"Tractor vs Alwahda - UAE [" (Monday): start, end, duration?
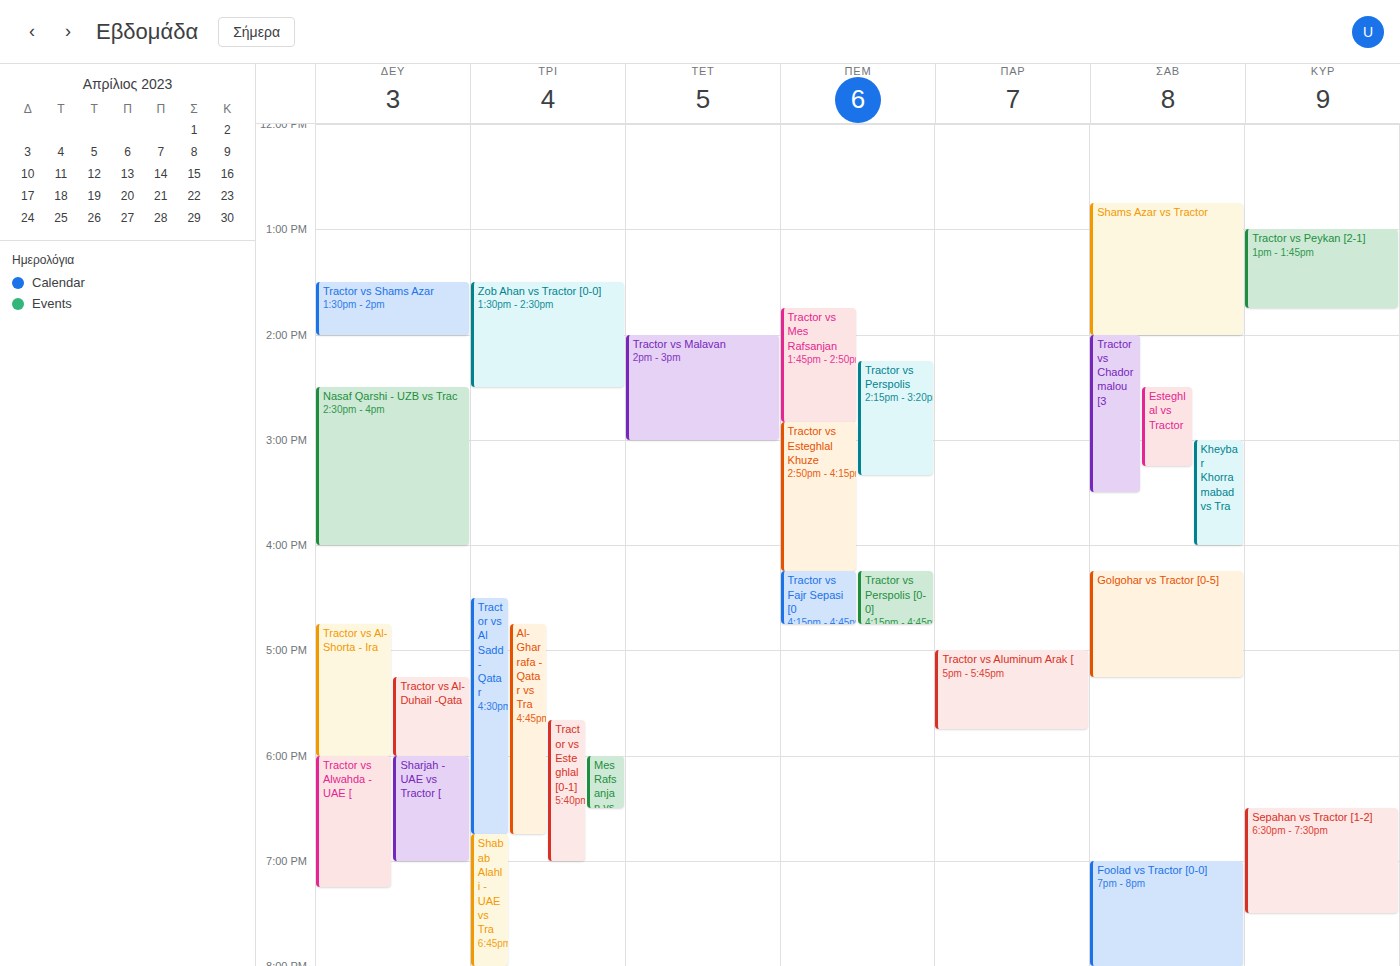
6:00 PM to 7:15 PM, 1 hour 15 minutes